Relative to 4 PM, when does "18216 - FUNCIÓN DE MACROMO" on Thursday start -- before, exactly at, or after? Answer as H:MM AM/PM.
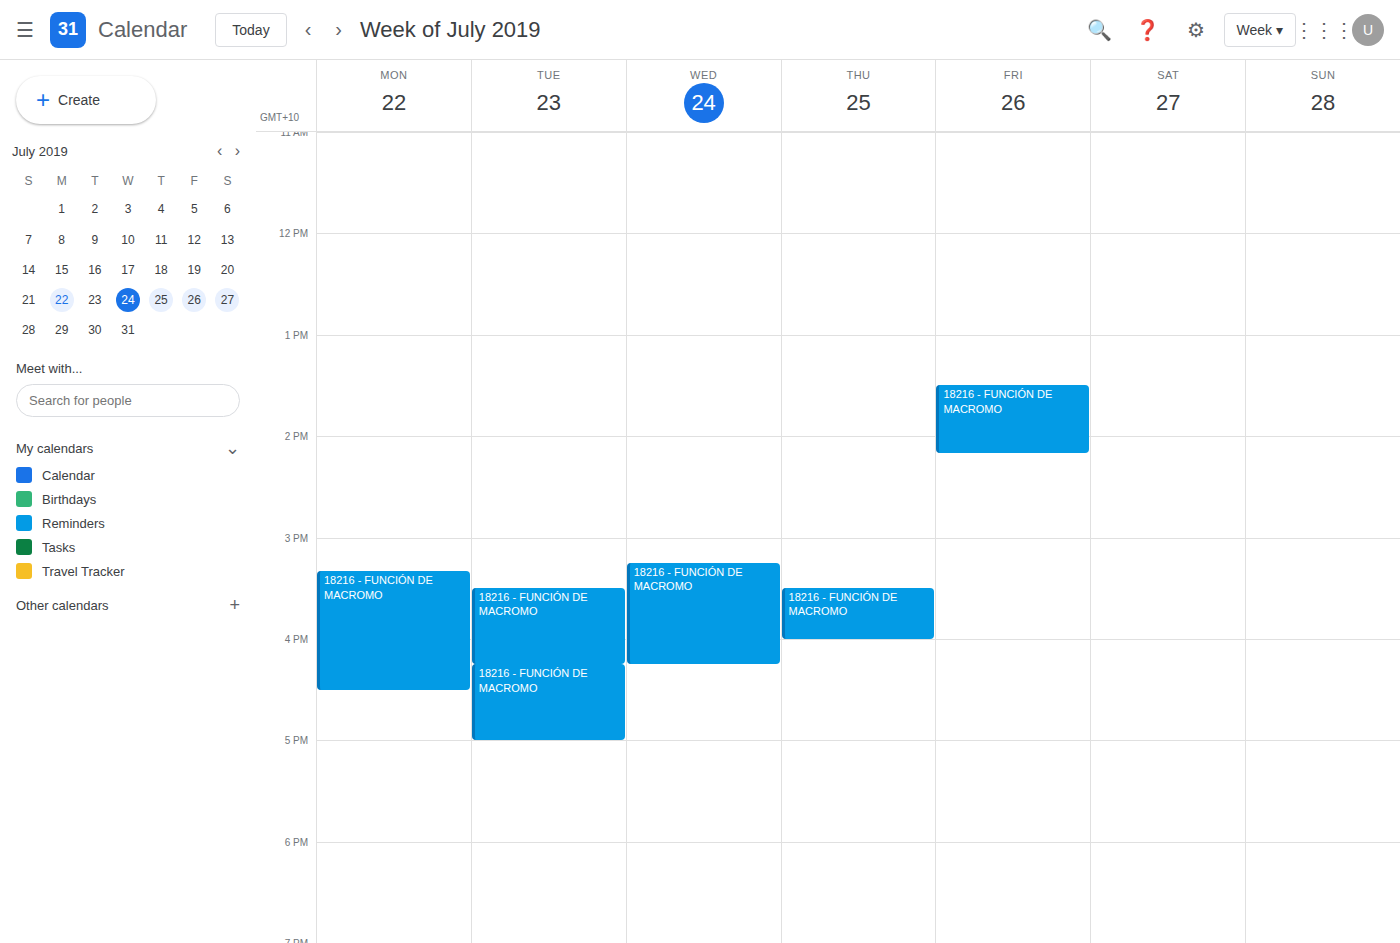
3:30 PM -- before 4 PM, 30 minutes above the 4 PM line.